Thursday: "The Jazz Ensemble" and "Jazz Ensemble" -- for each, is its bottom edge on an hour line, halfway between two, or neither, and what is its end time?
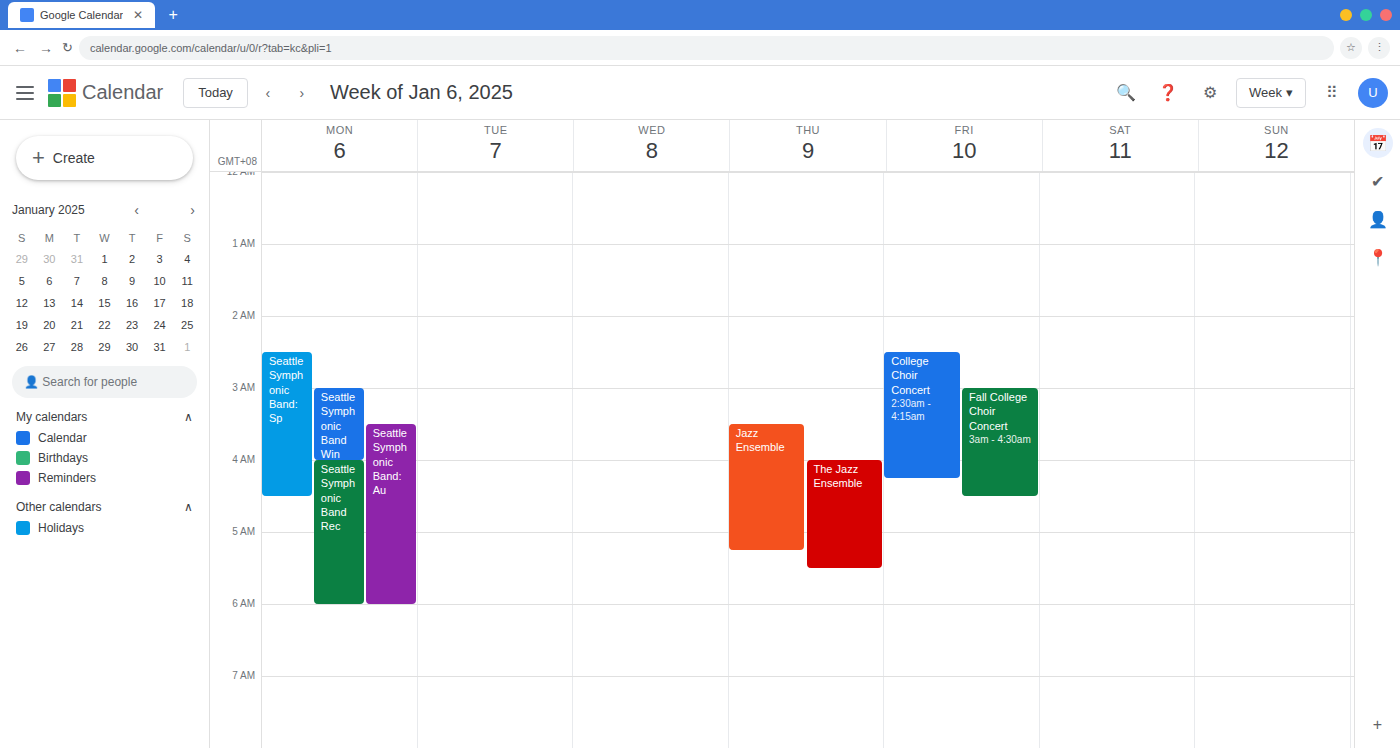
"The Jazz Ensemble": 5:30 AM, halfway between the 5 AM and 6 AM lines. "Jazz Ensemble": 5:15 AM, neither: a quarter of the way from the 5 AM line to the 6 AM line.